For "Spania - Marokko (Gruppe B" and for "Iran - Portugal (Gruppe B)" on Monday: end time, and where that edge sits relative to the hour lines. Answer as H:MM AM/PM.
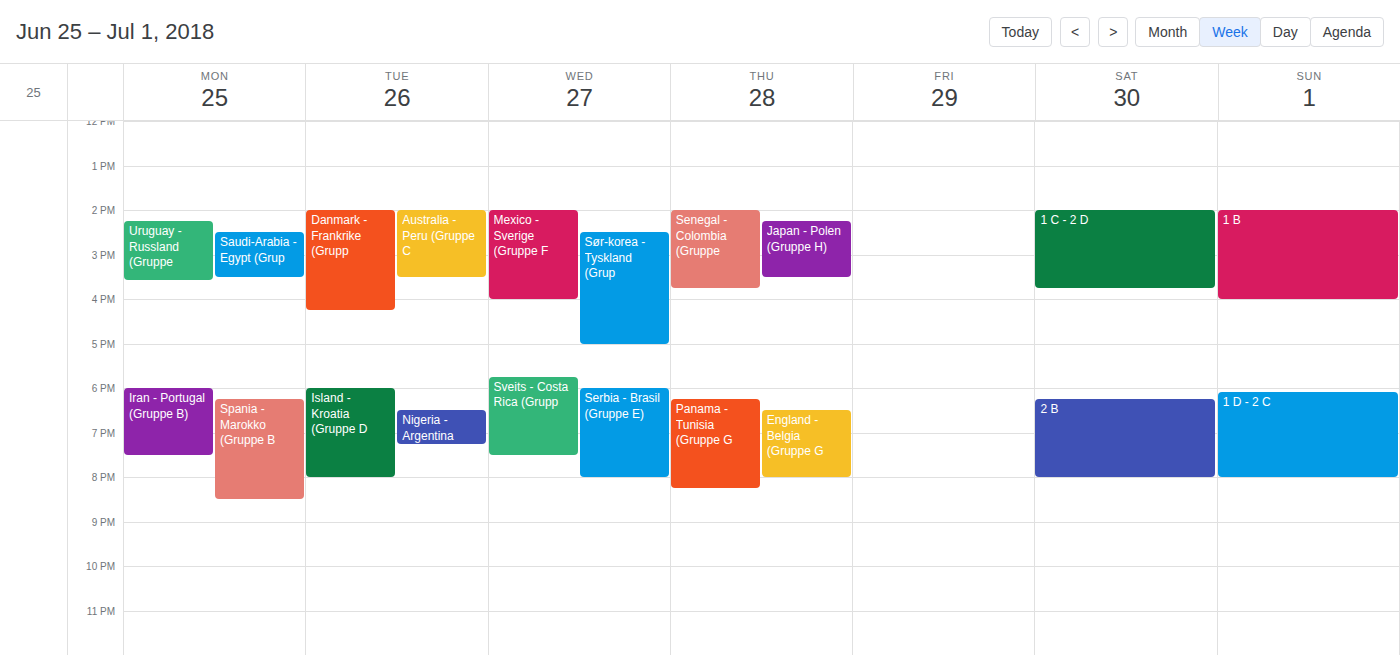
"Spania - Marokko (Gruppe B": 8:30 PM, halfway between the 8 PM and 9 PM lines. "Iran - Portugal (Gruppe B)": 7:30 PM, halfway between the 7 PM and 8 PM lines.